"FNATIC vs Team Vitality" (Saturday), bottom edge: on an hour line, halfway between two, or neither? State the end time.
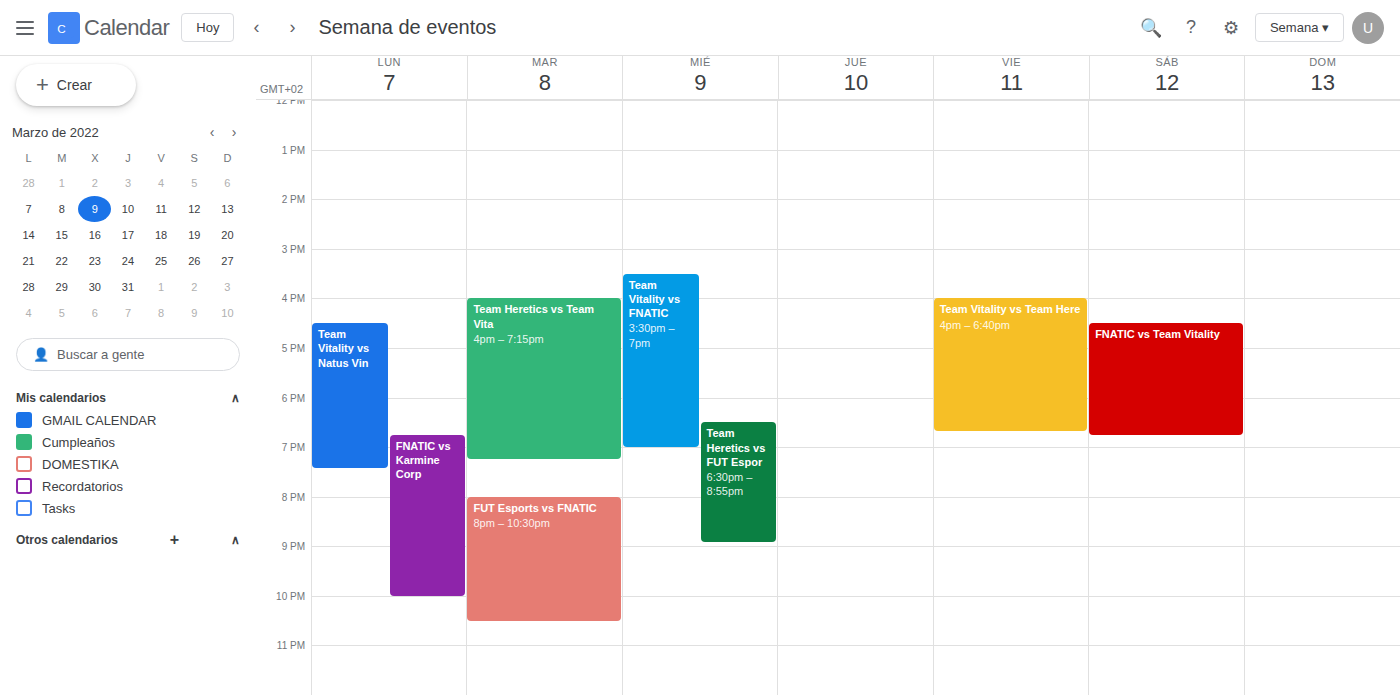
6:45 PM -- neither: three quarters of the way from the 6 PM line to the 7 PM line.